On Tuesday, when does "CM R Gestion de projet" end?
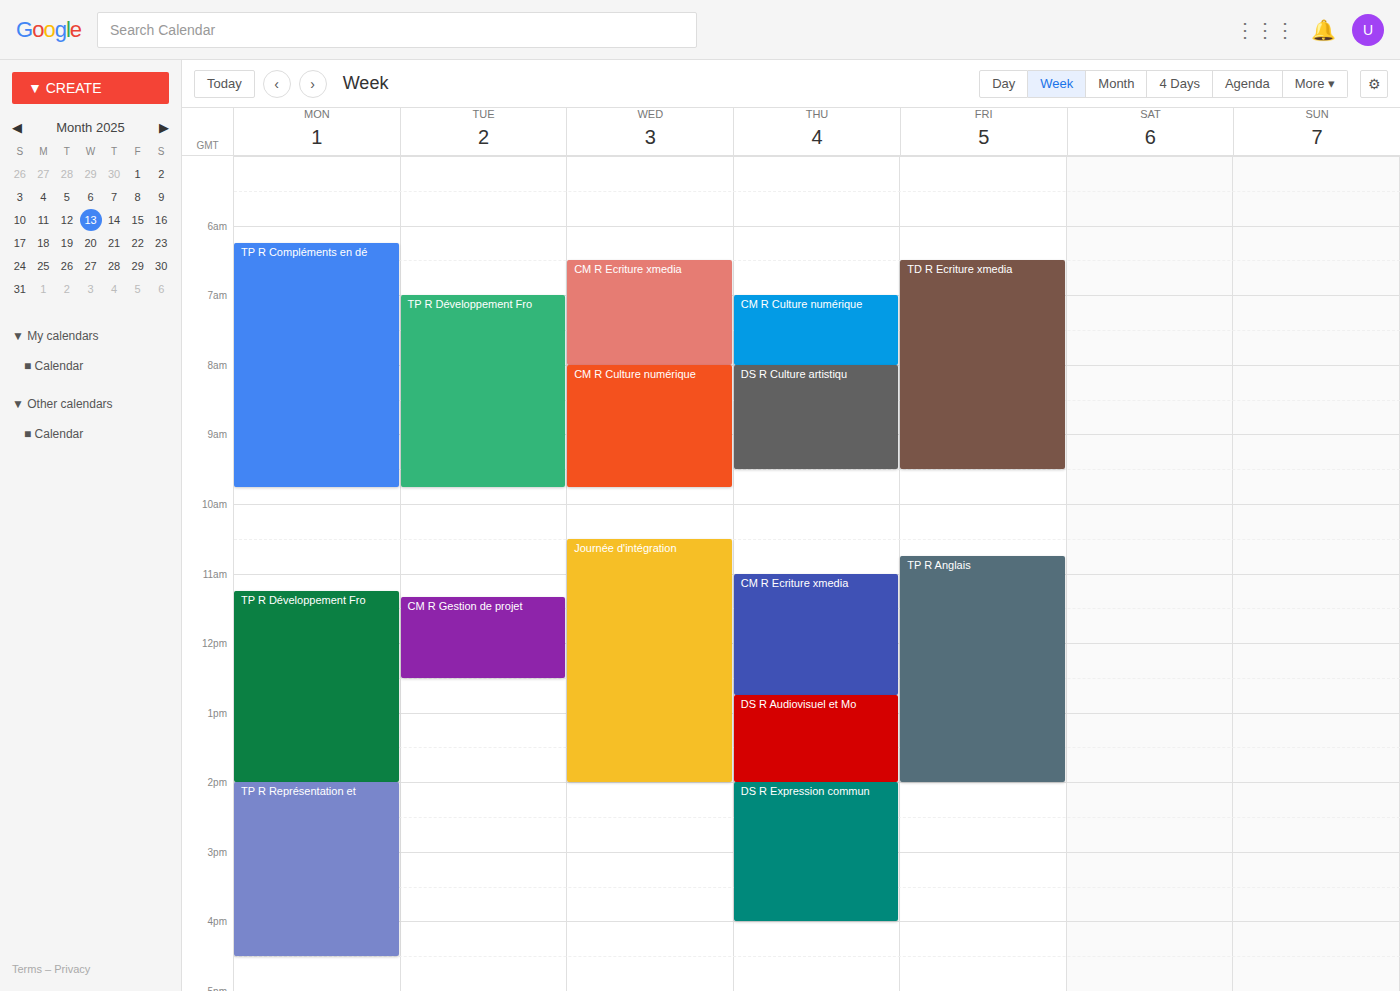
12:30 PM